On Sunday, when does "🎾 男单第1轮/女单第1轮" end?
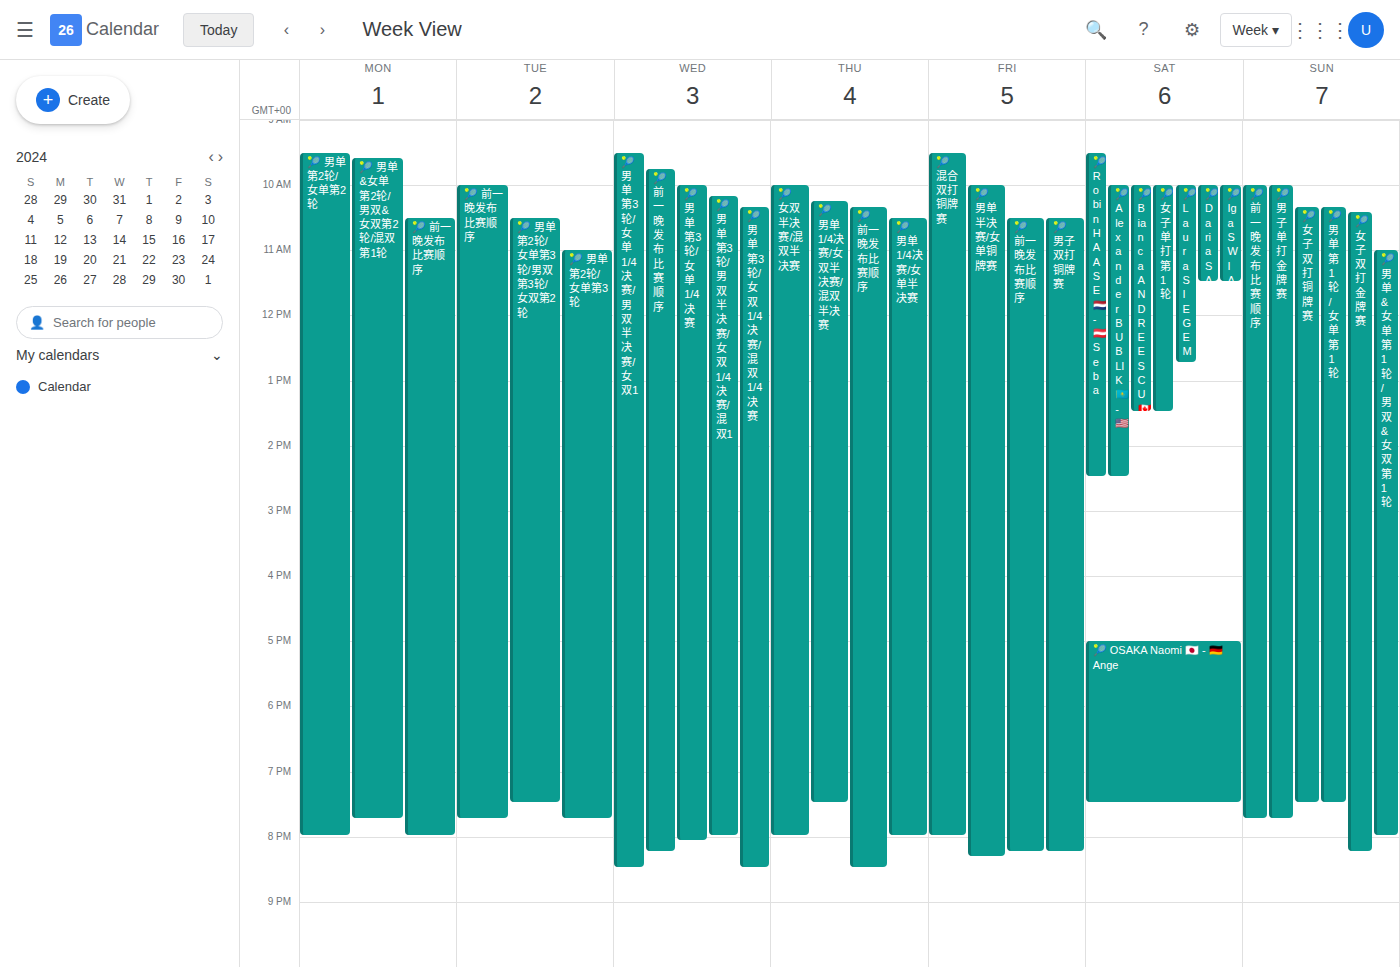
7:30 PM